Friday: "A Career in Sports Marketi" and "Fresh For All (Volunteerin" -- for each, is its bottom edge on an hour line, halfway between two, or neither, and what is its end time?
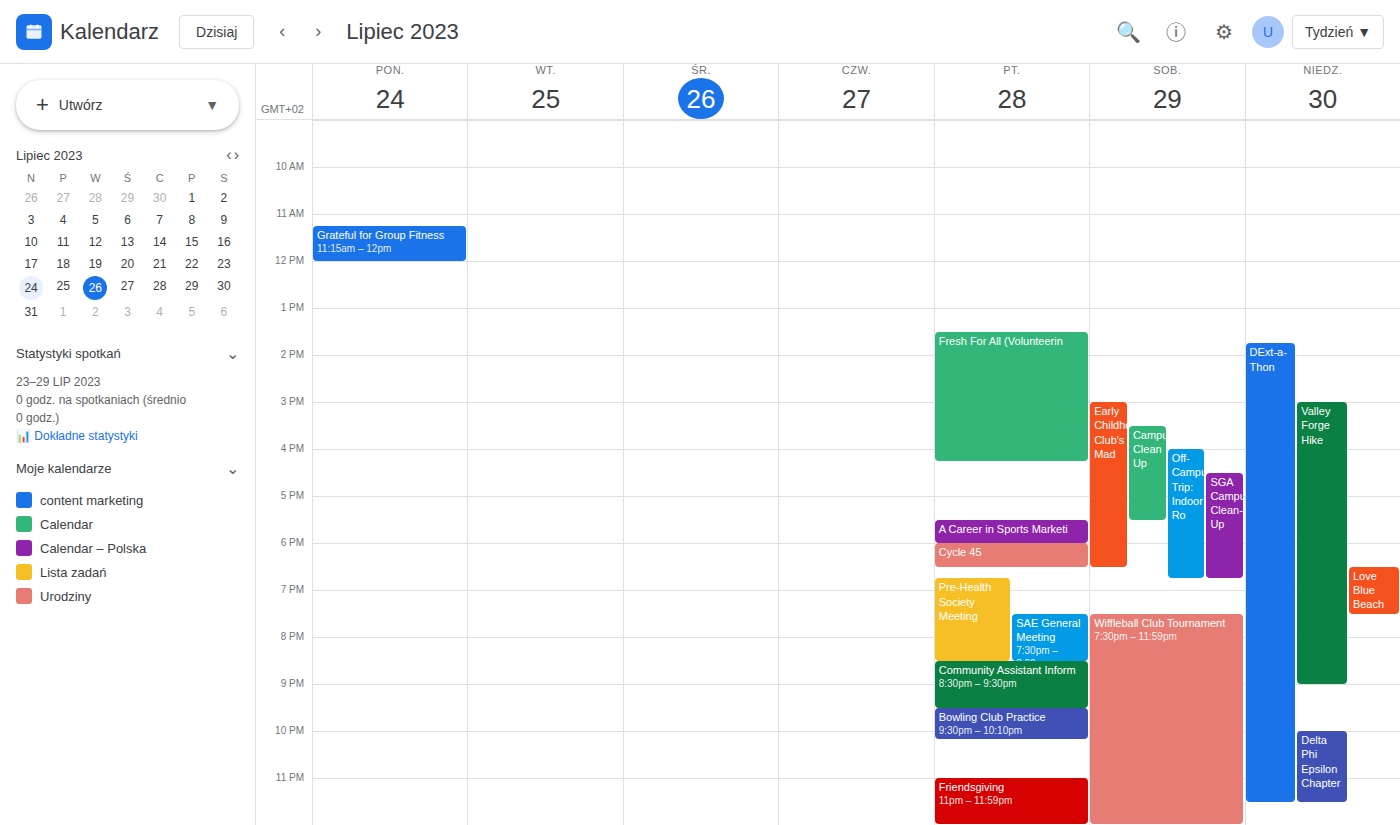
"A Career in Sports Marketi": 6:00 PM, exactly on the 6 PM line. "Fresh For All (Volunteerin": 4:15 PM, neither: a quarter of the way from the 4 PM line to the 5 PM line.